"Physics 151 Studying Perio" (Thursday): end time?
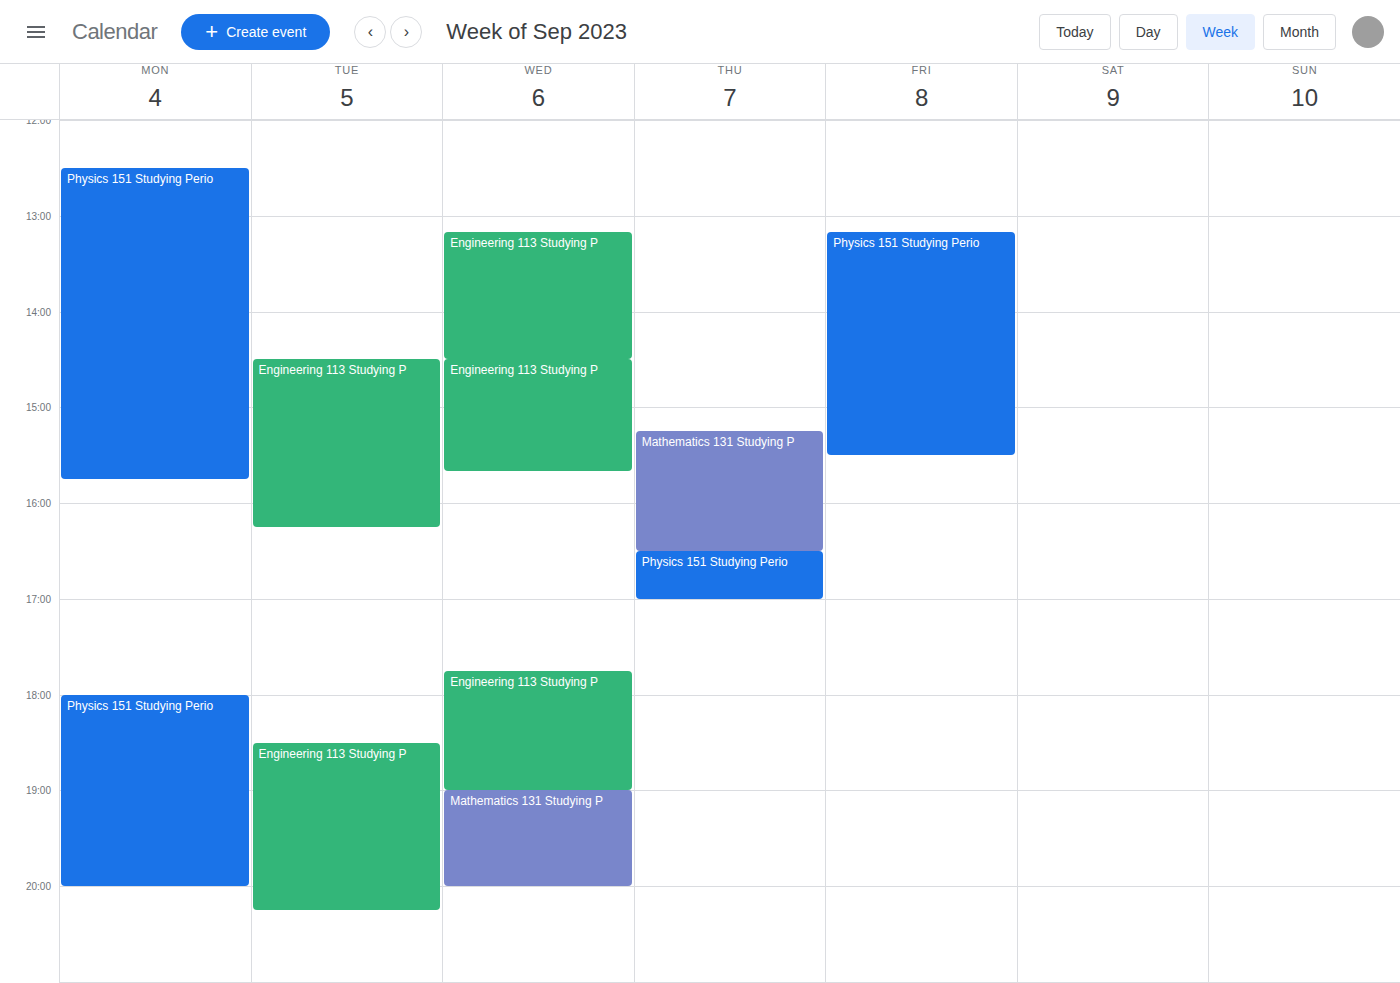
17:00